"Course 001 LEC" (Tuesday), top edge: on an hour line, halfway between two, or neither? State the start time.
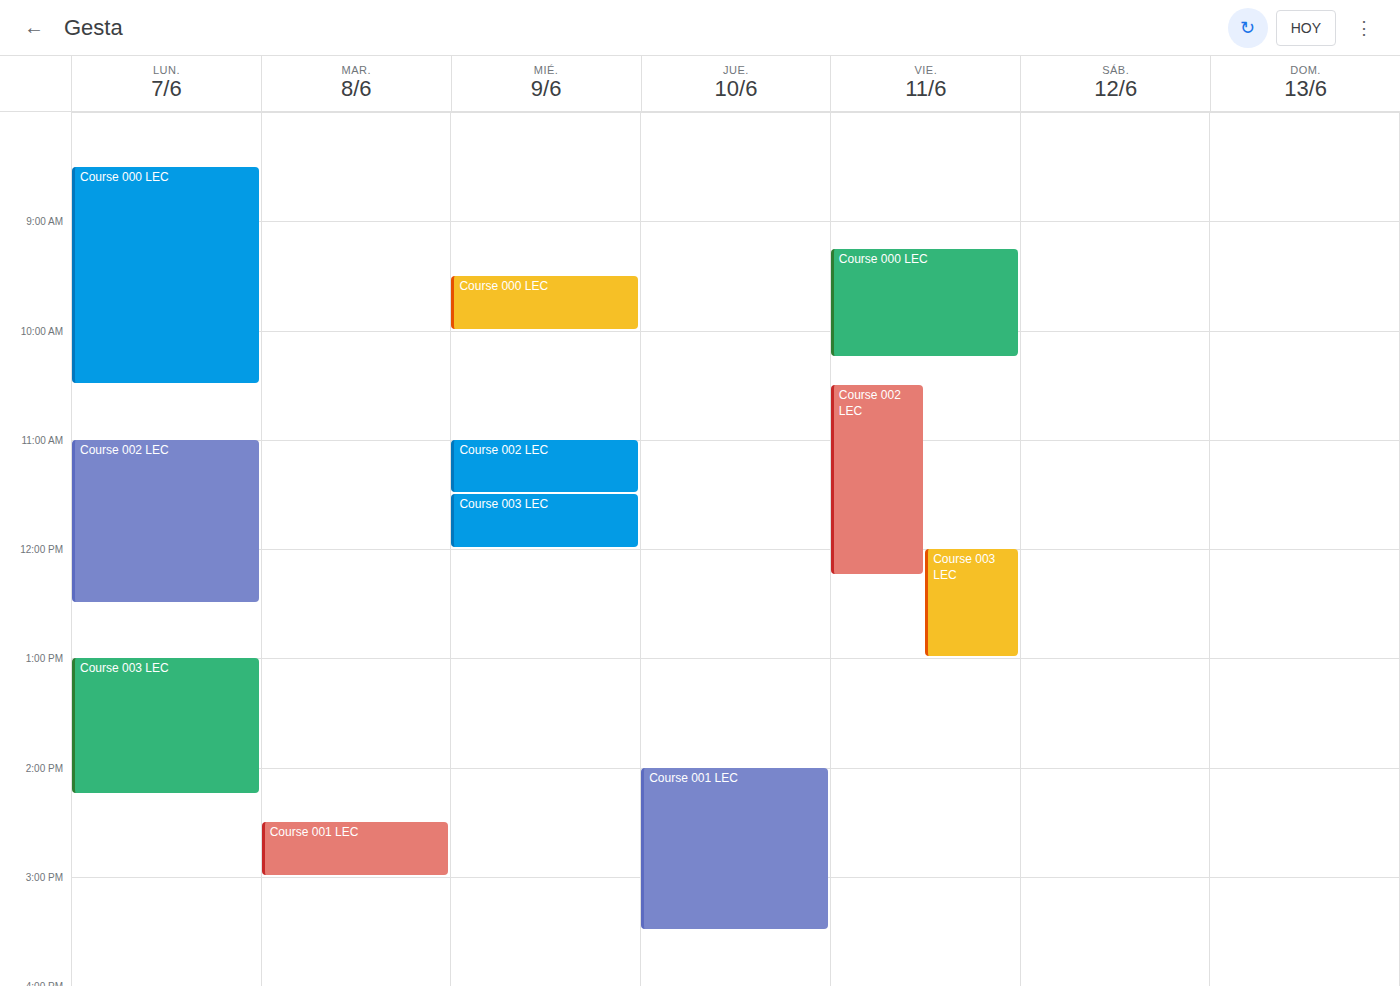
14:30 -- halfway between the 14:00 and 15:00 lines.